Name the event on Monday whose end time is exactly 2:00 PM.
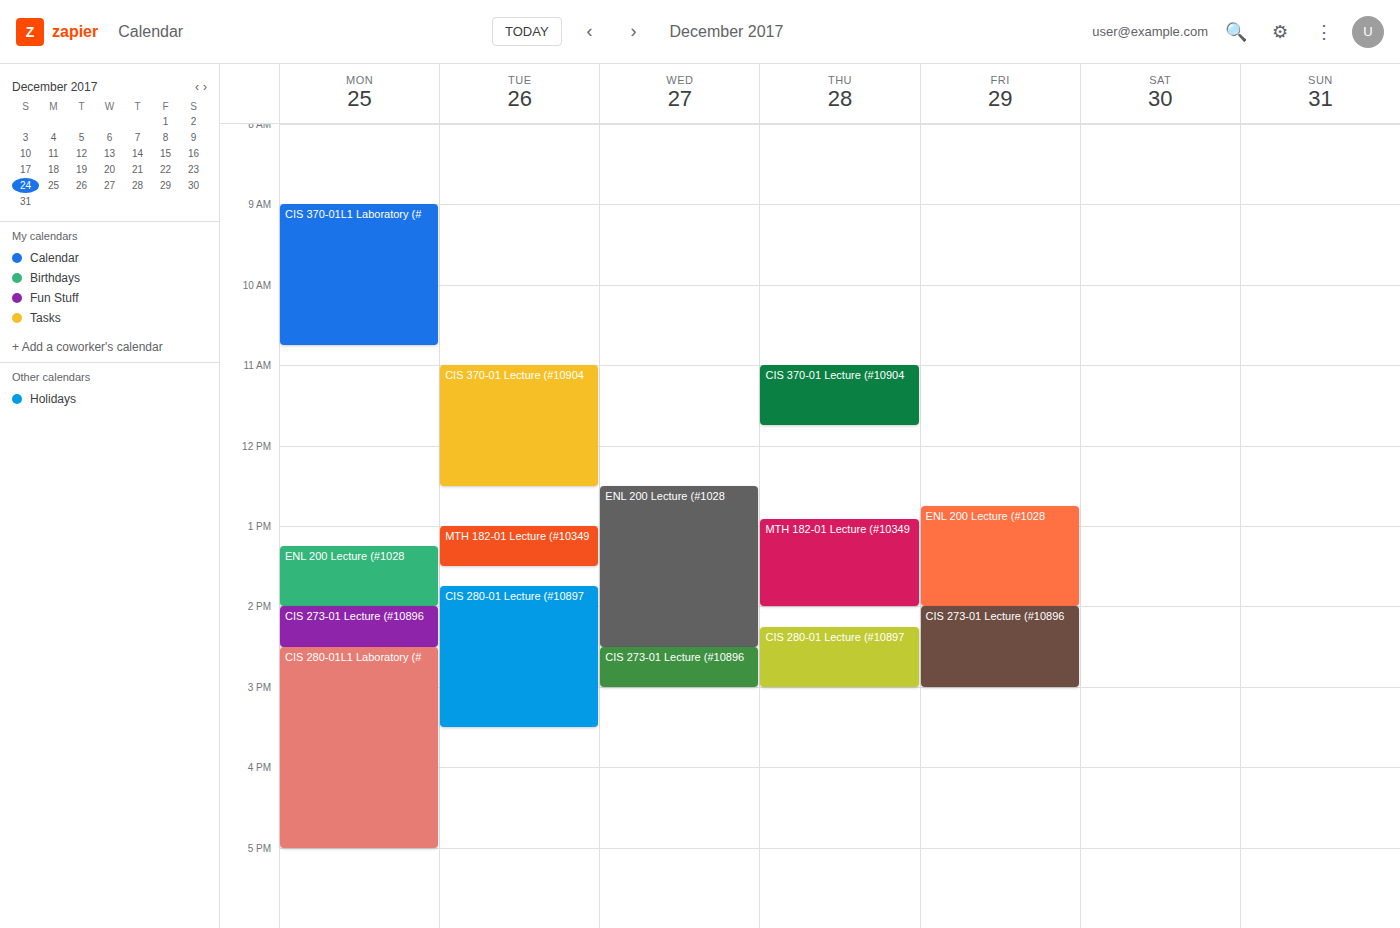
"ENL 200 Lecture (#1028"